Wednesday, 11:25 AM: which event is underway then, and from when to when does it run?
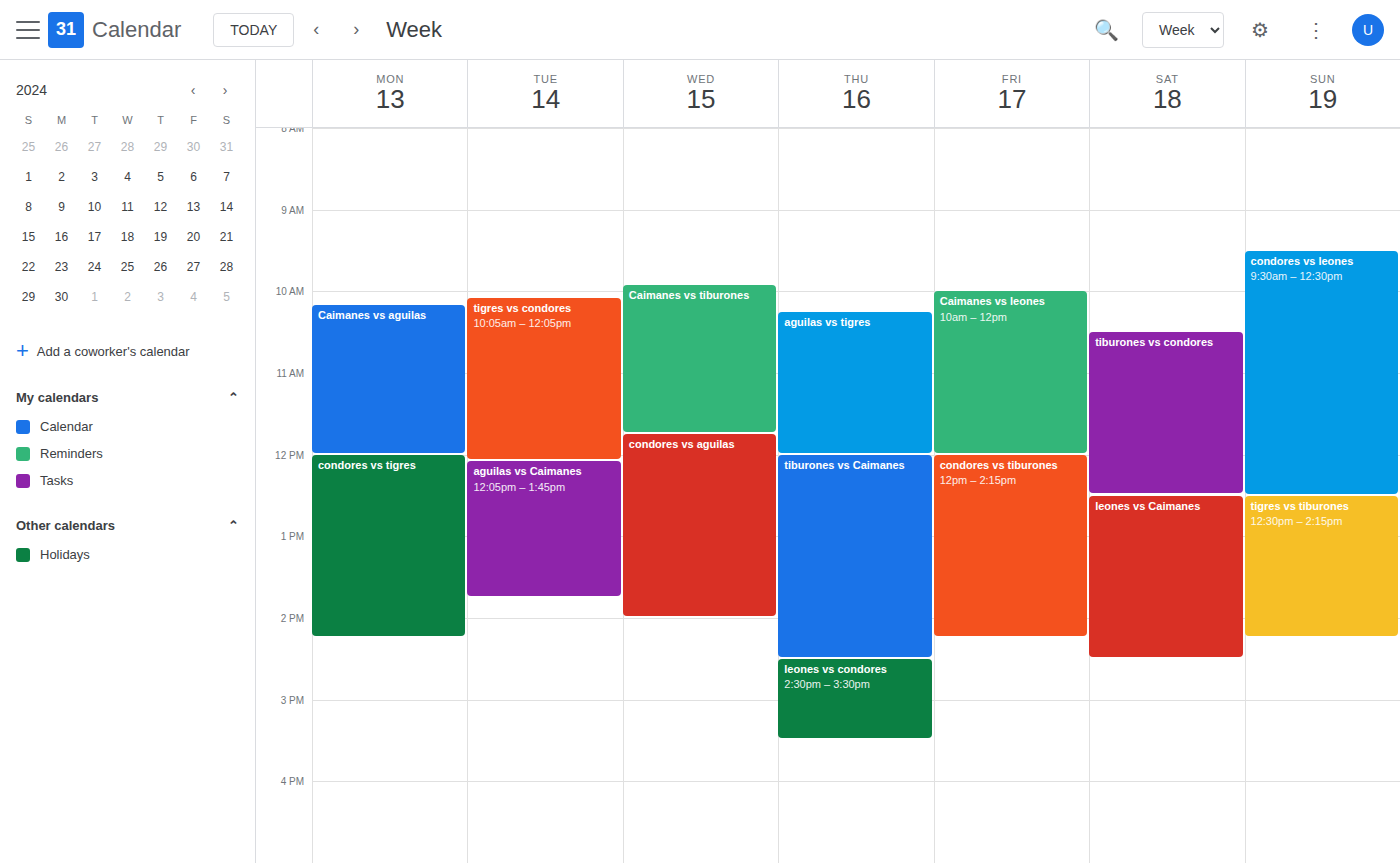
"Caimanes vs tiburones", 9:55 AM to 11:45 AM